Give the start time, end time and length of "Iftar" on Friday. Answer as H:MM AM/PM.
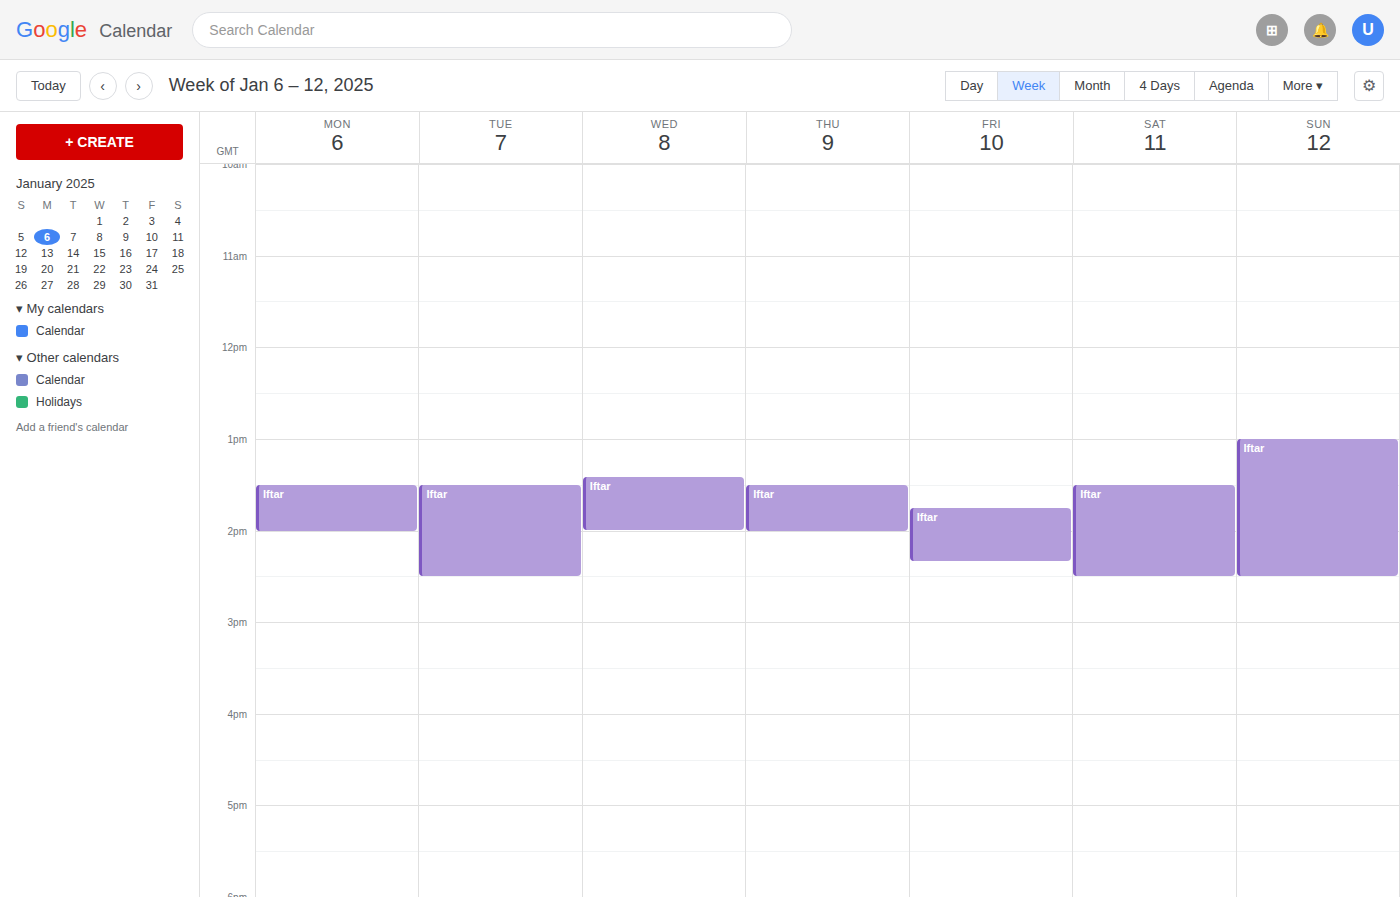
1:45 PM to 2:20 PM, 35 minutes